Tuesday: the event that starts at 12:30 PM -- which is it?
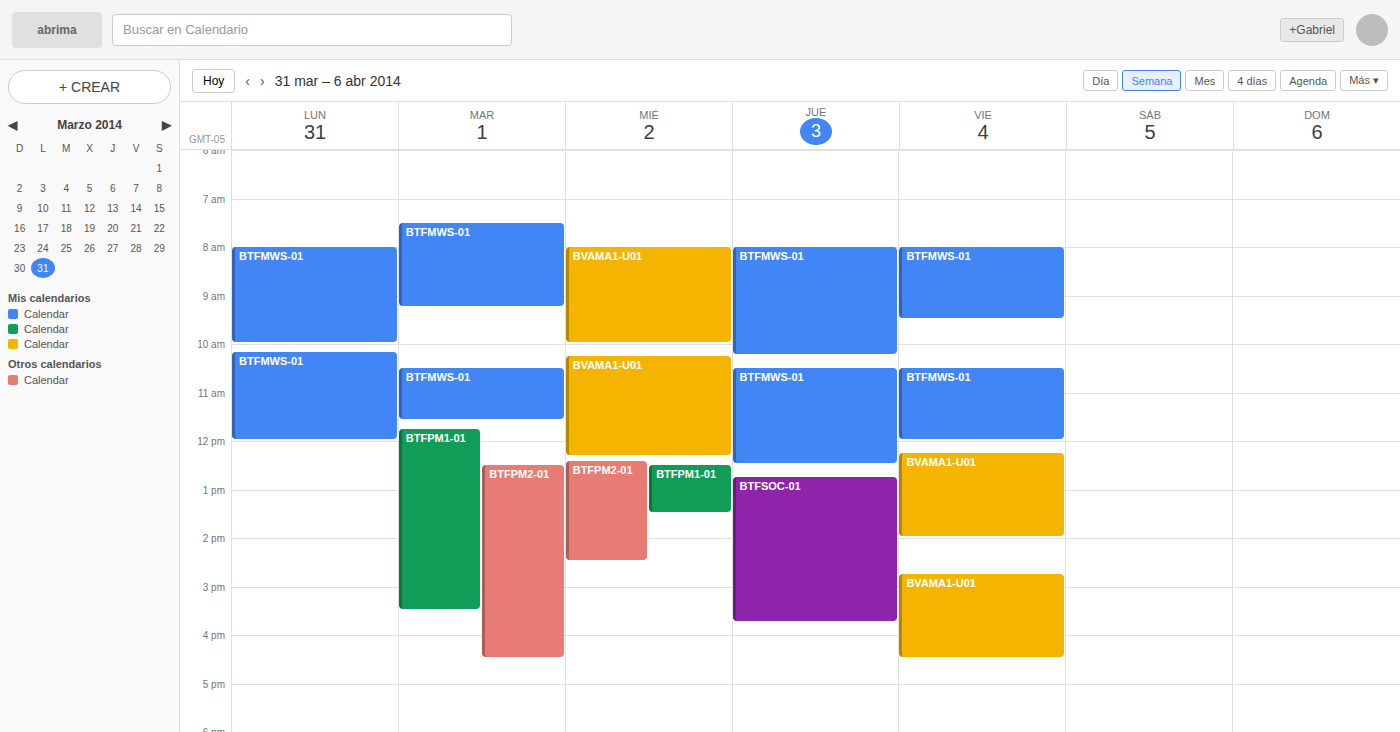
"BTFPM2-01"